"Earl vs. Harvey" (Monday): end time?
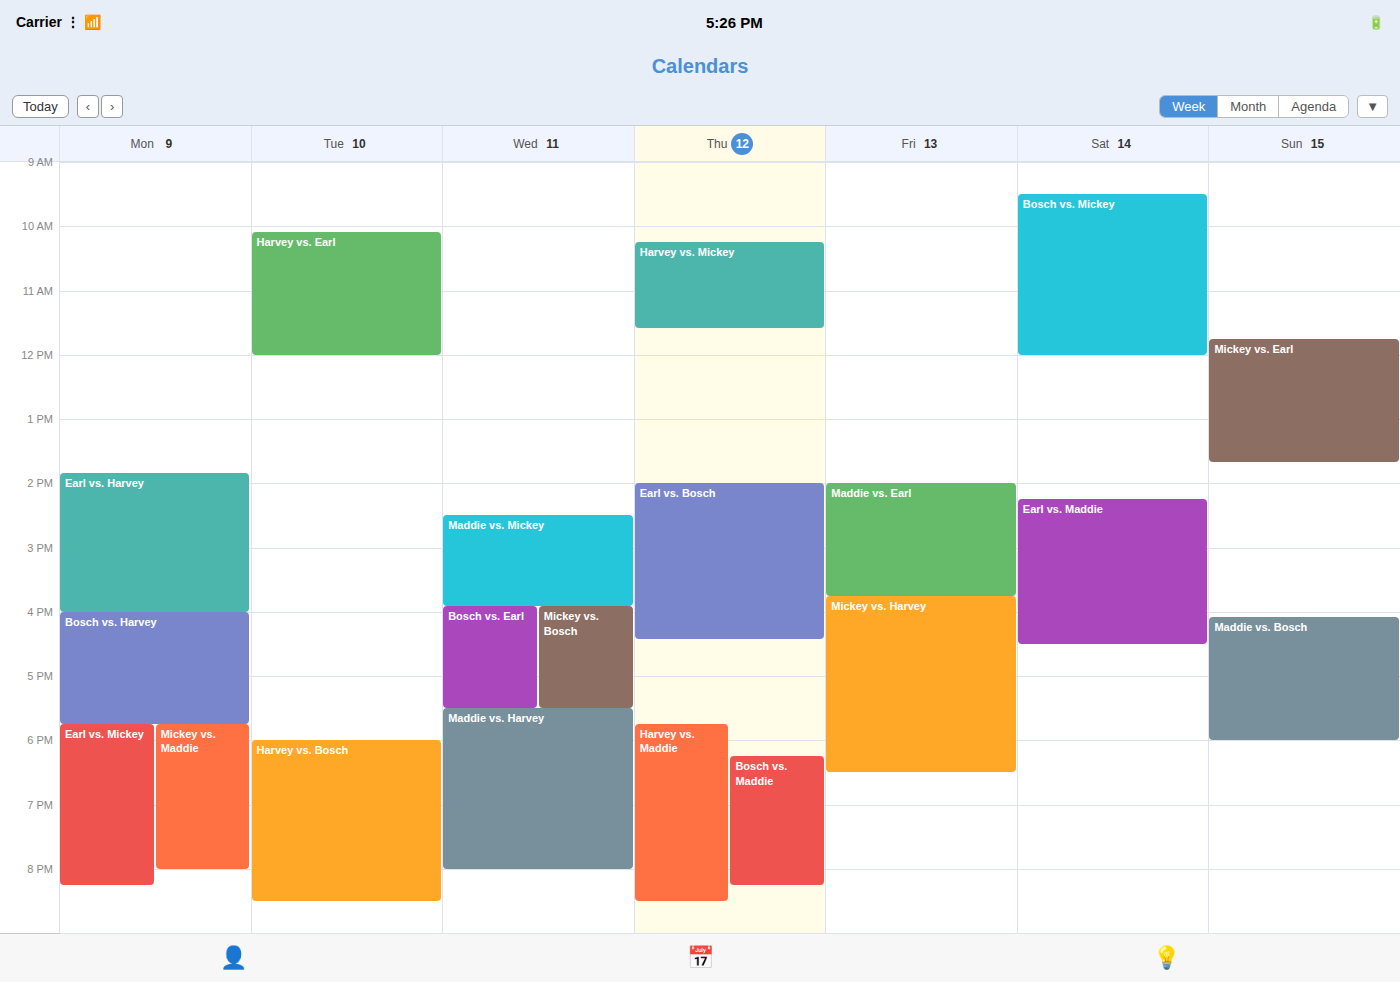
4:00 PM